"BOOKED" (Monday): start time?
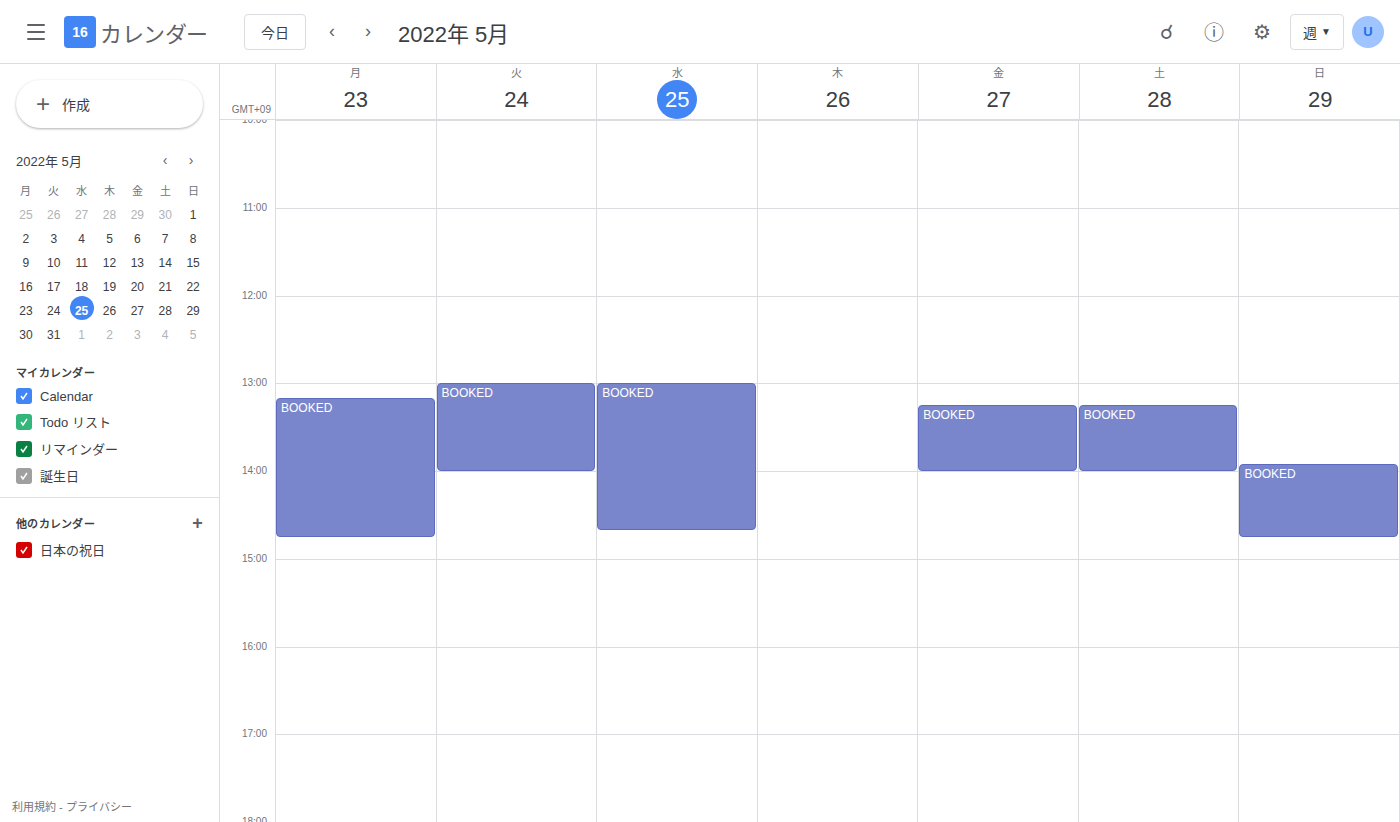
1:10 PM